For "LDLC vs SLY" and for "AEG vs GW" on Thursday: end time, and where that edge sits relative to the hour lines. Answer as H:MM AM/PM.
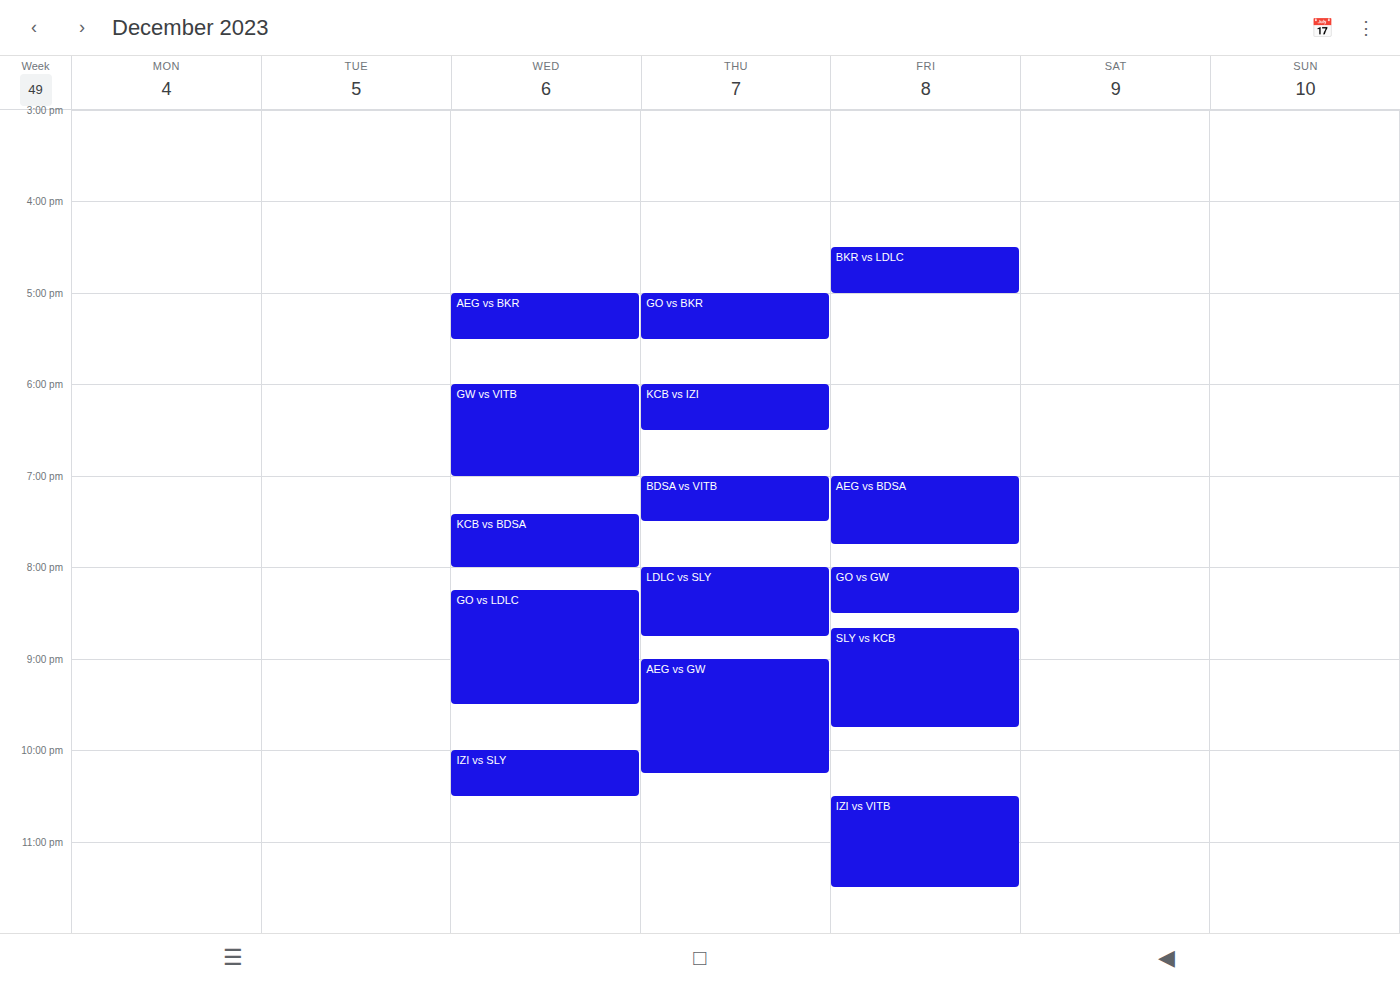
"LDLC vs SLY": 8:45 PM, neither: three quarters of the way from the 8 PM line to the 9 PM line. "AEG vs GW": 10:15 PM, neither: a quarter of the way from the 10 PM line to the 11 PM line.